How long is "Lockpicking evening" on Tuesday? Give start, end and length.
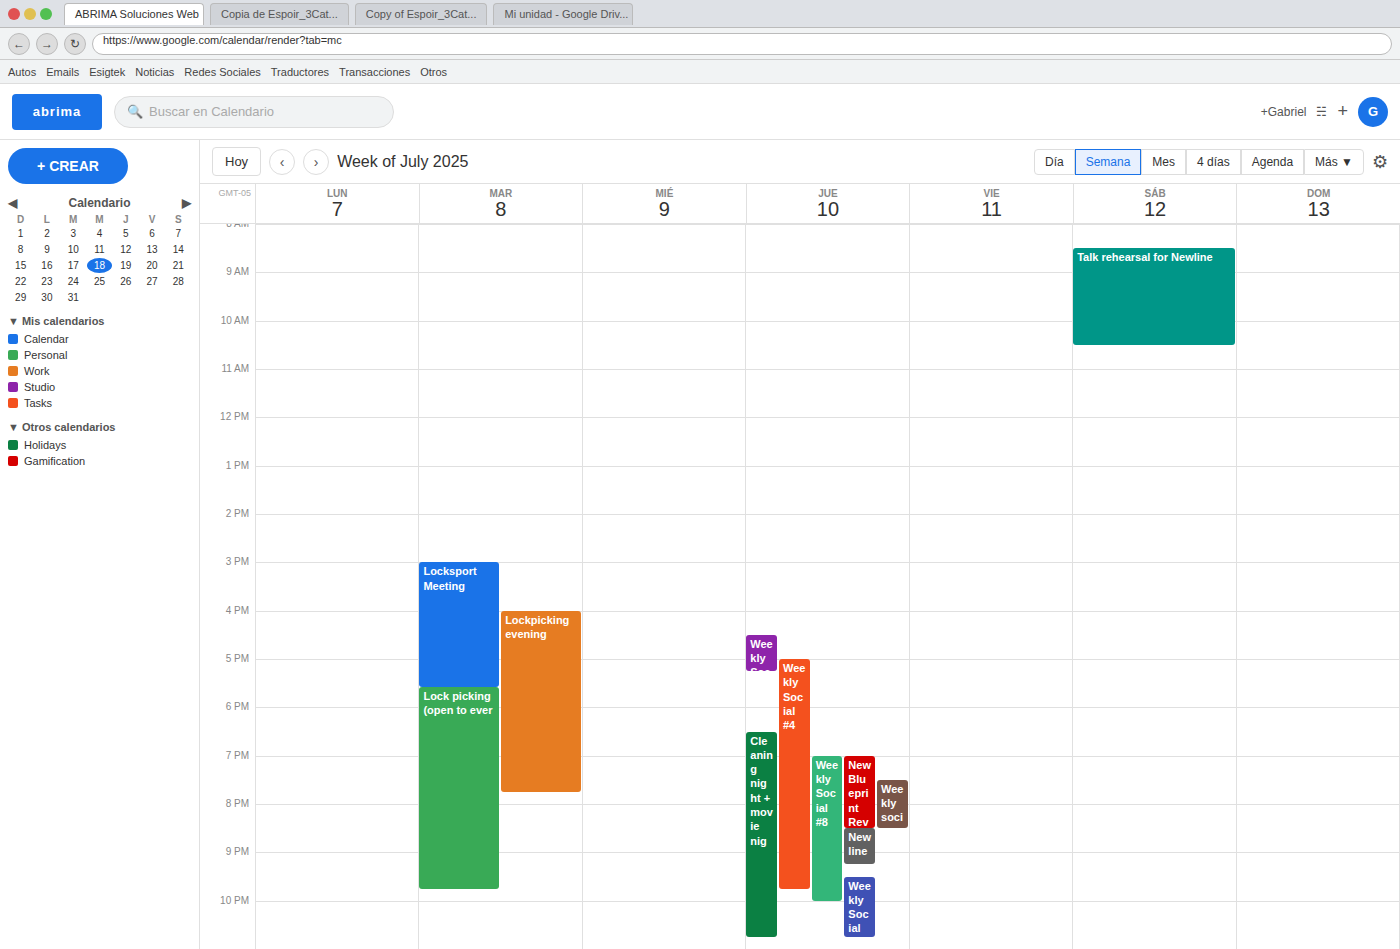
4:00 PM to 7:45 PM, 3 hours 45 minutes